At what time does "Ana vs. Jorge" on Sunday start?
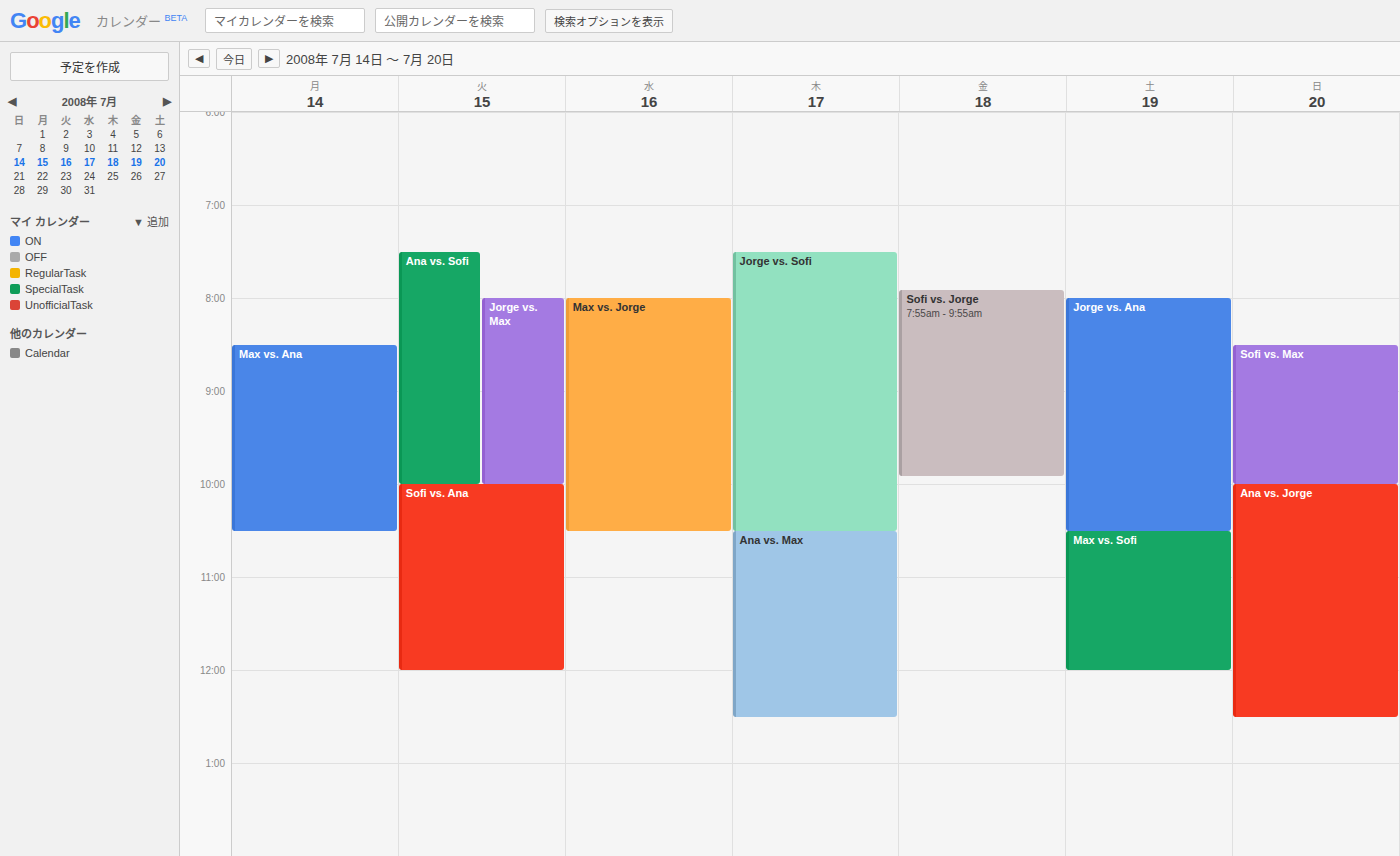
10:00 AM